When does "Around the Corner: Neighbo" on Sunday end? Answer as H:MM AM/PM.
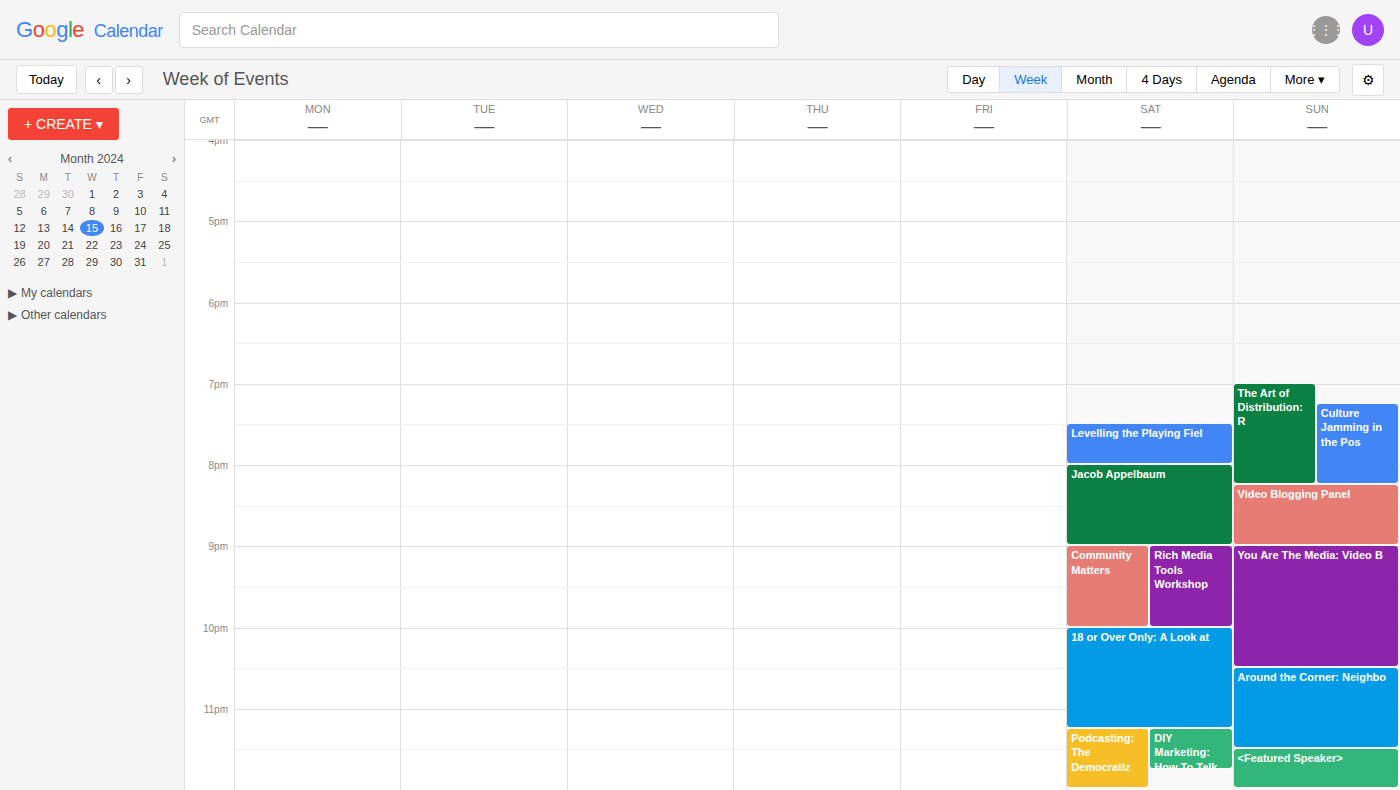
11:30 PM